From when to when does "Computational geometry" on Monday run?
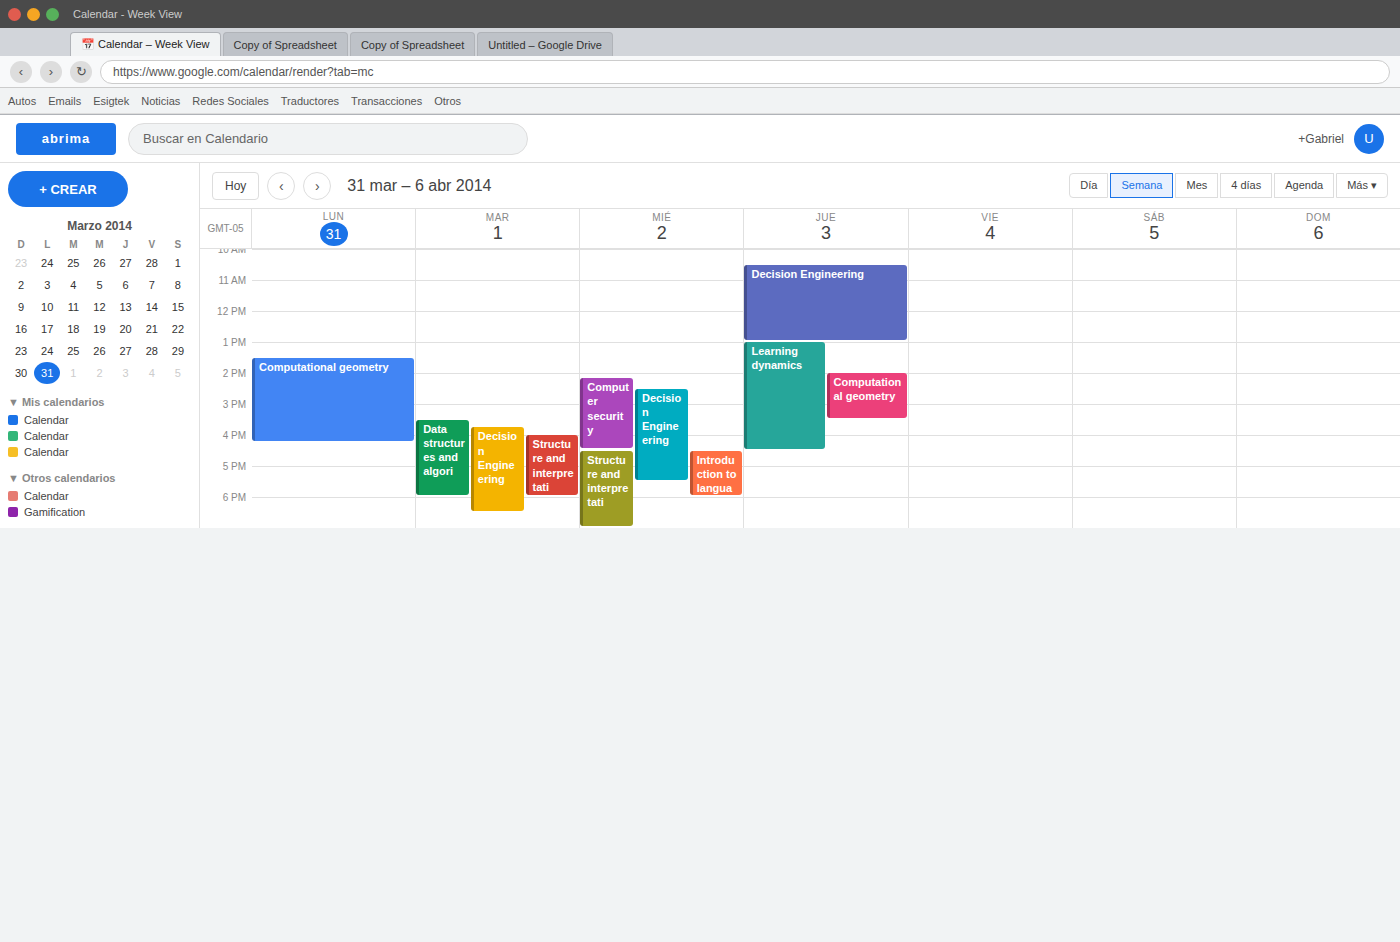
1:30 PM to 4:15 PM